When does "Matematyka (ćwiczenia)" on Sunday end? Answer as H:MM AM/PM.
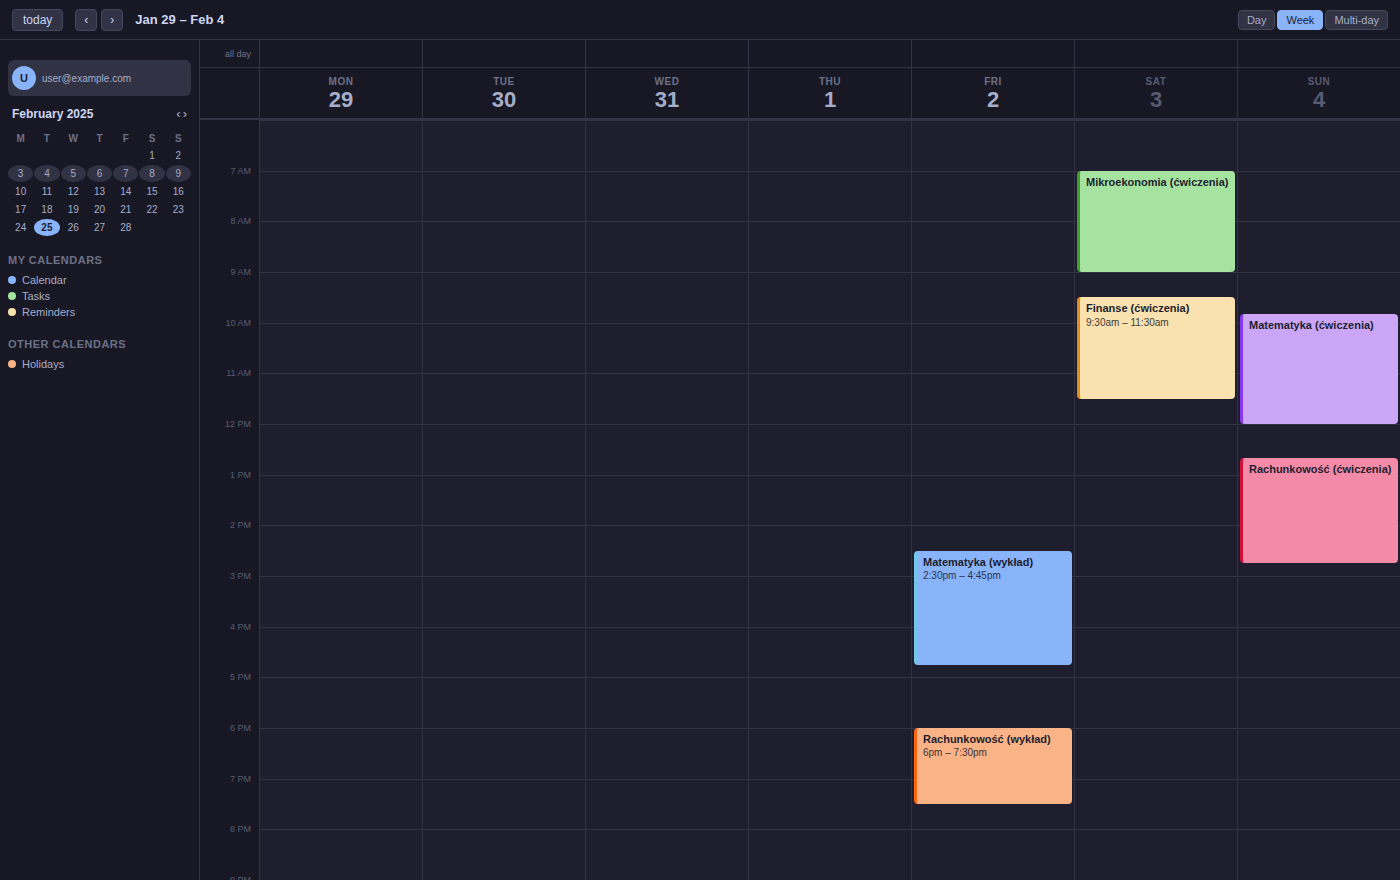
12:00 PM